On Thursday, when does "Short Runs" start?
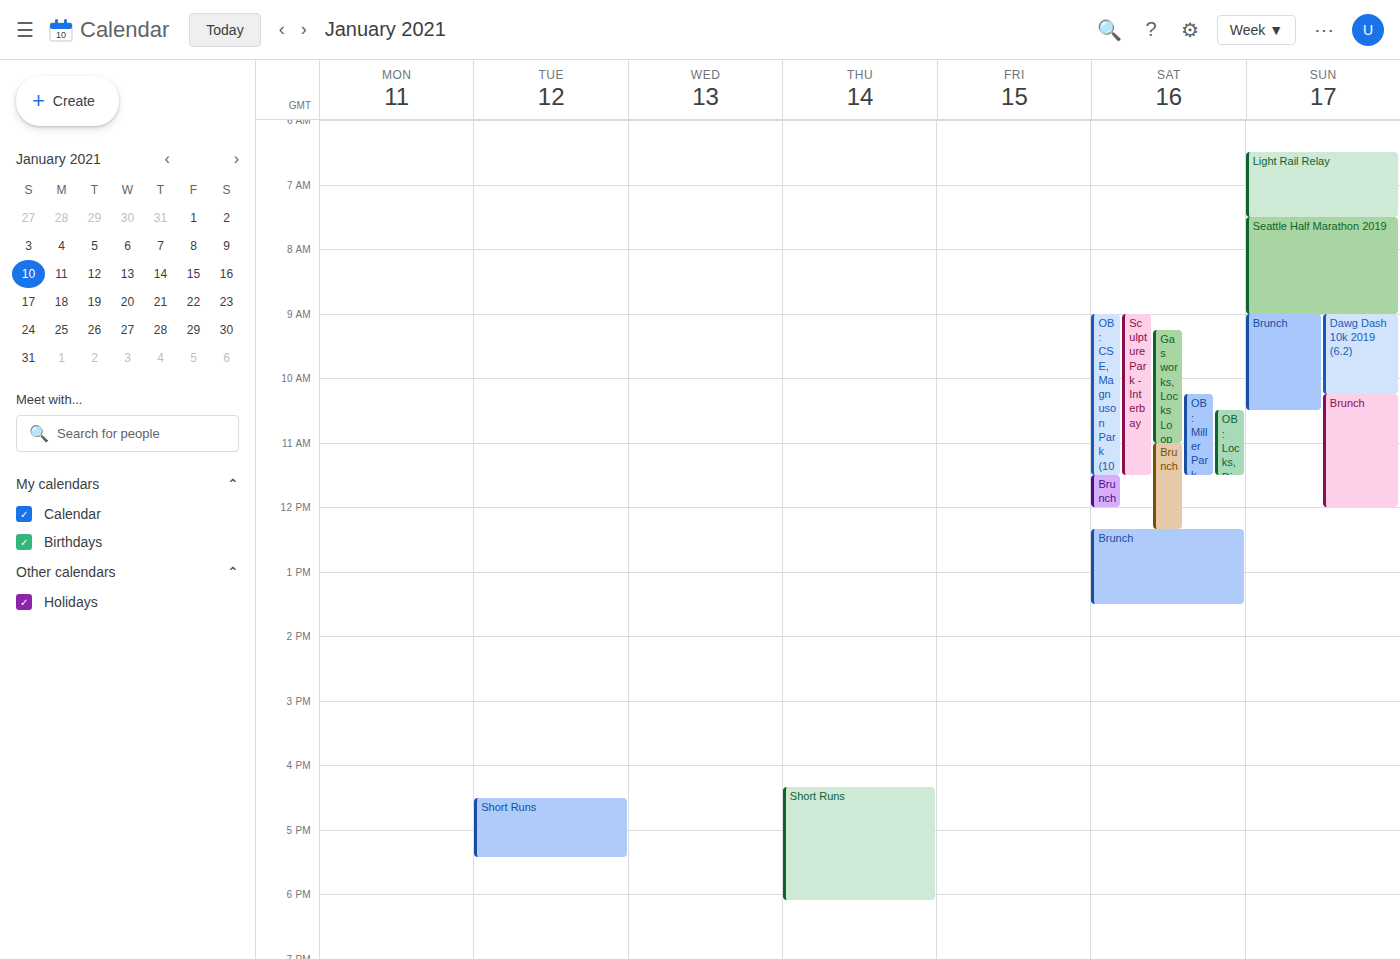
4:20 PM